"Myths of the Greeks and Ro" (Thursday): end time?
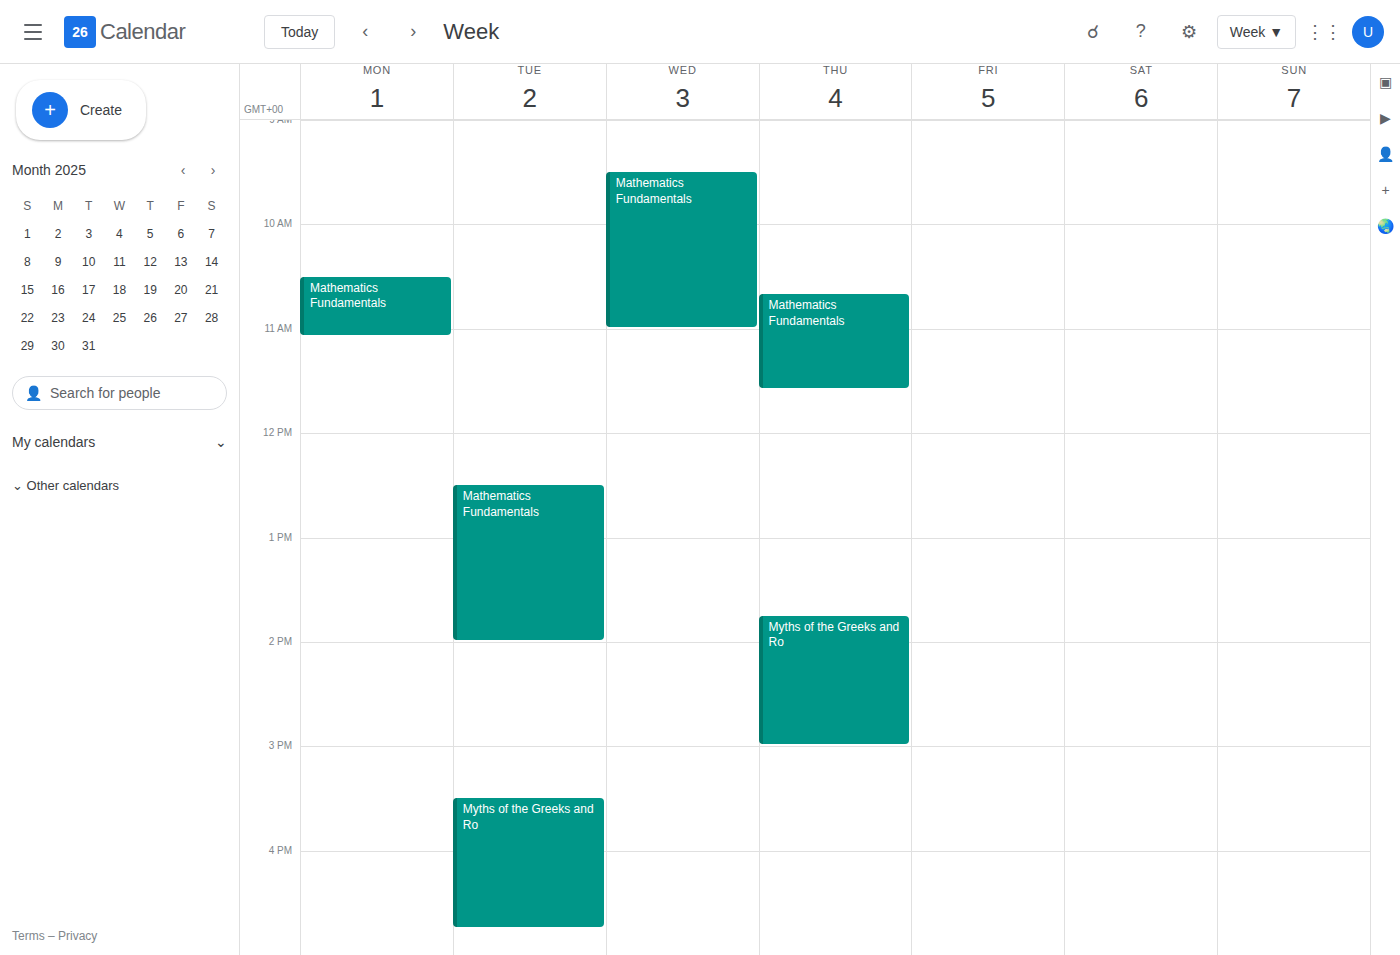
3:00 PM